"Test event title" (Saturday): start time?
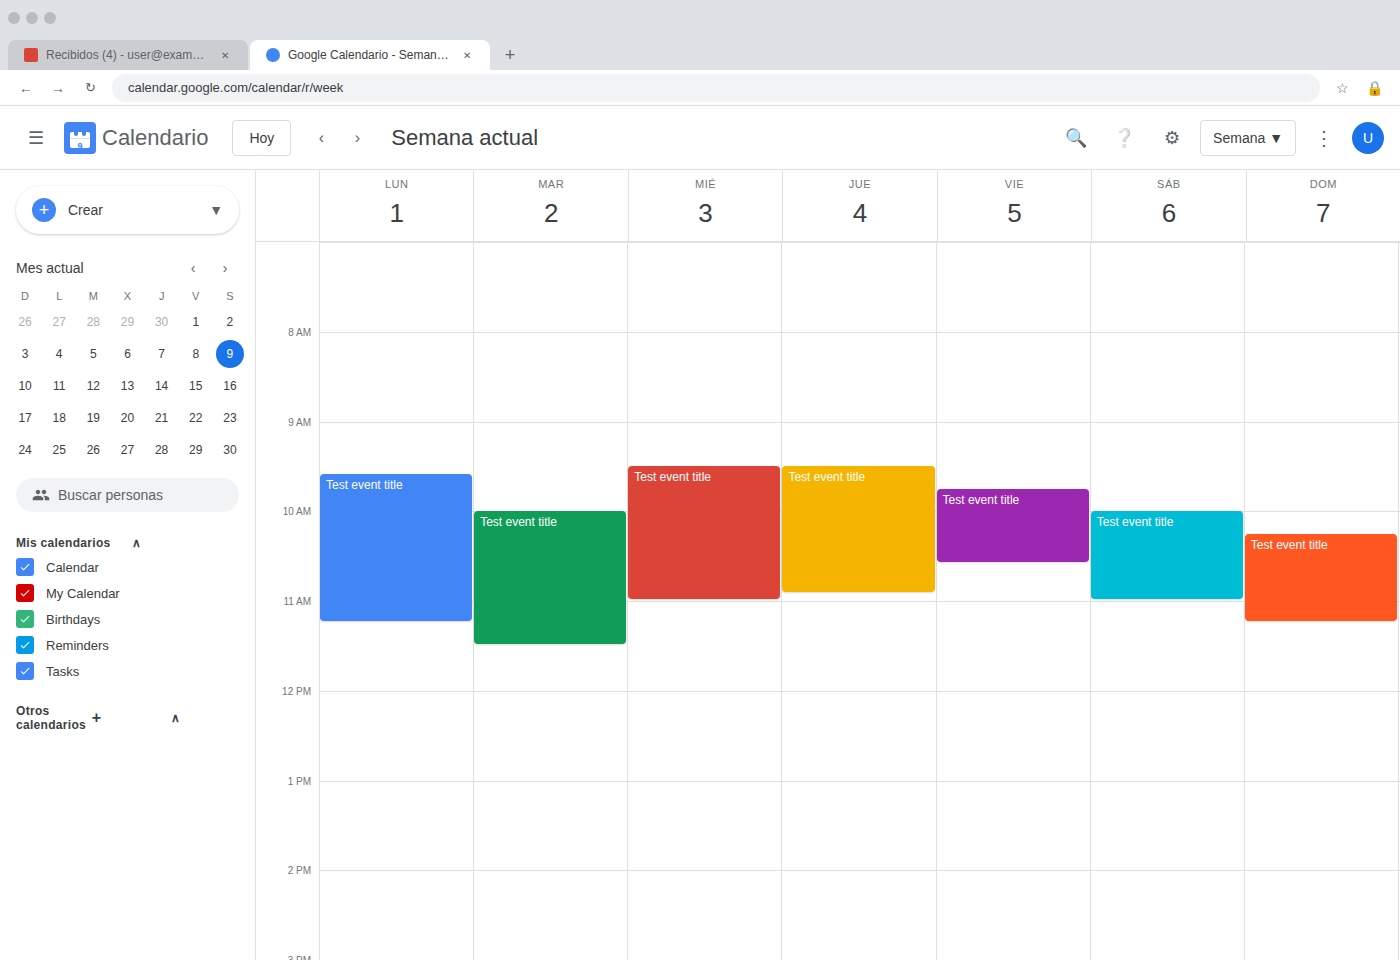
10:00 AM